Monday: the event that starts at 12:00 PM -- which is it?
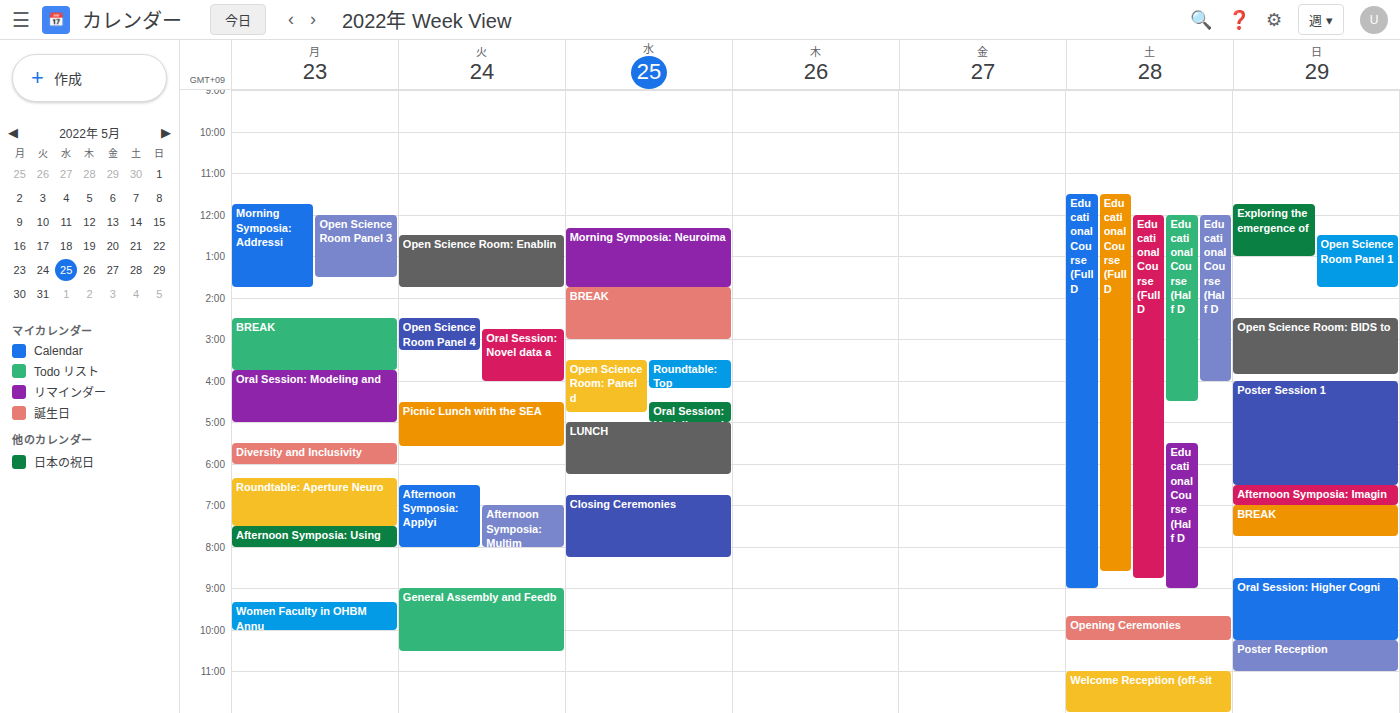
"Open Science Room Panel 3"